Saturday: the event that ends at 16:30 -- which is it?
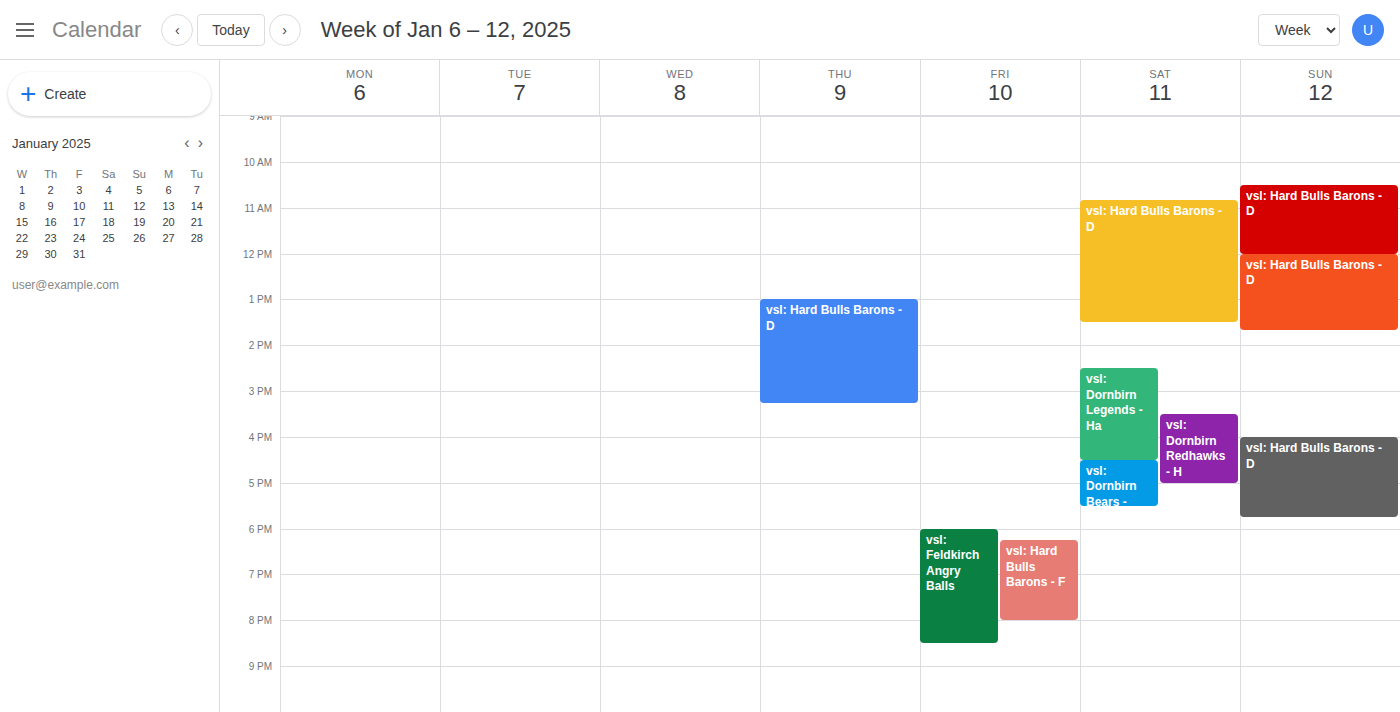
"vsl: Dornbirn Legends - Ha"